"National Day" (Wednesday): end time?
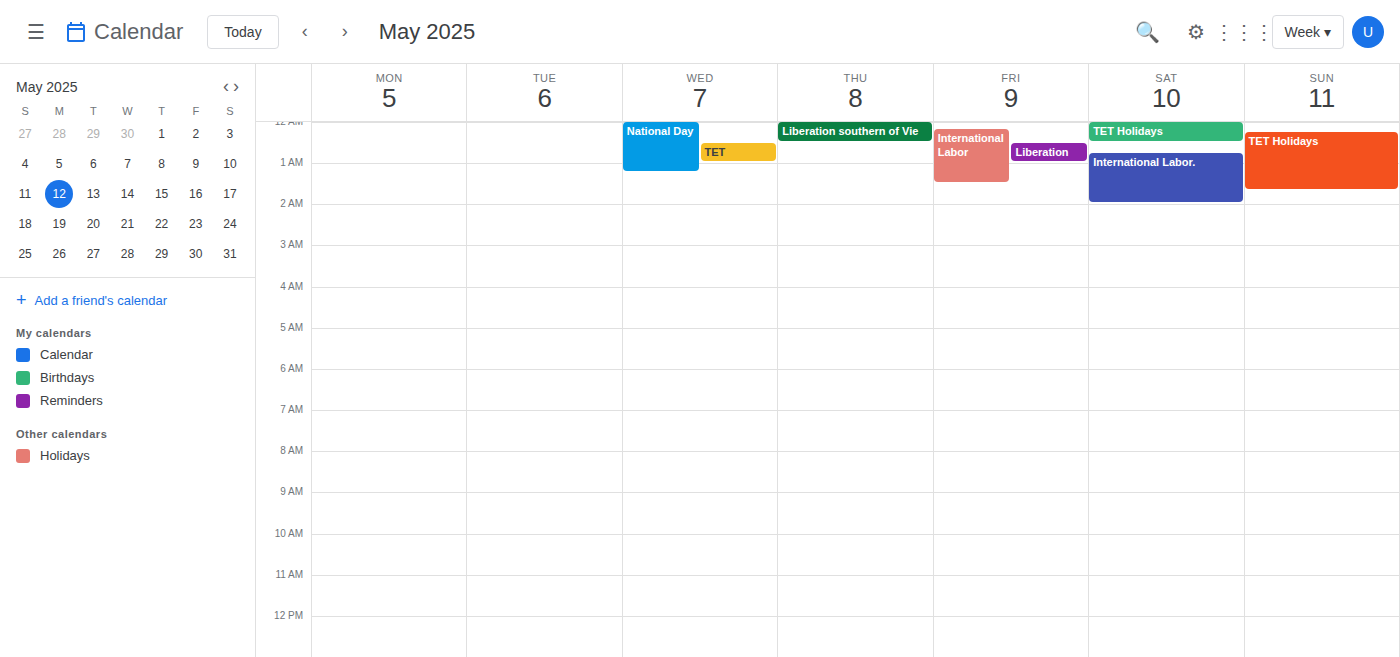
1:15 AM